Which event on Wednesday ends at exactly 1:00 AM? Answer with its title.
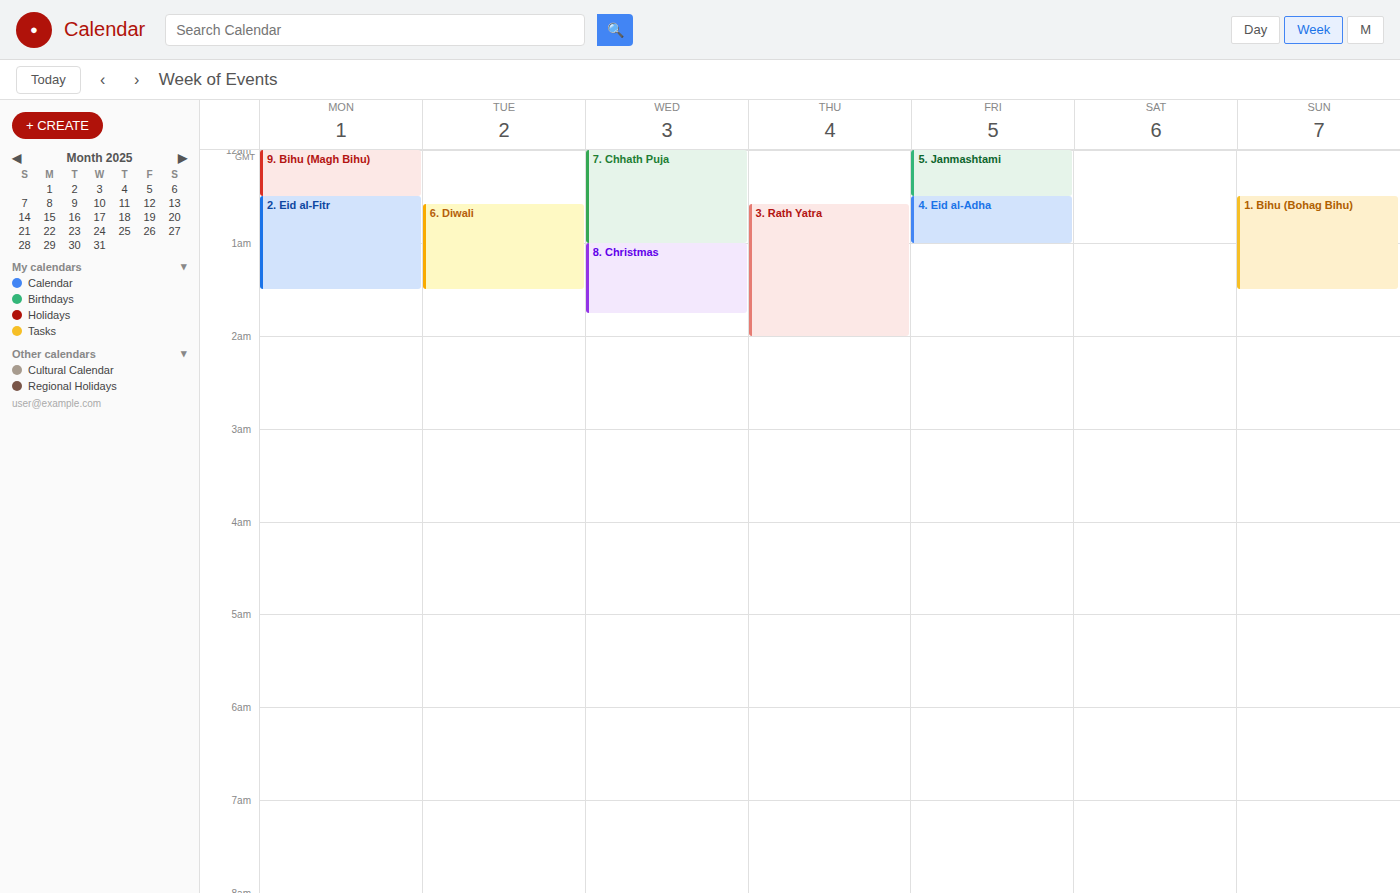
"7. Chhath Puja"